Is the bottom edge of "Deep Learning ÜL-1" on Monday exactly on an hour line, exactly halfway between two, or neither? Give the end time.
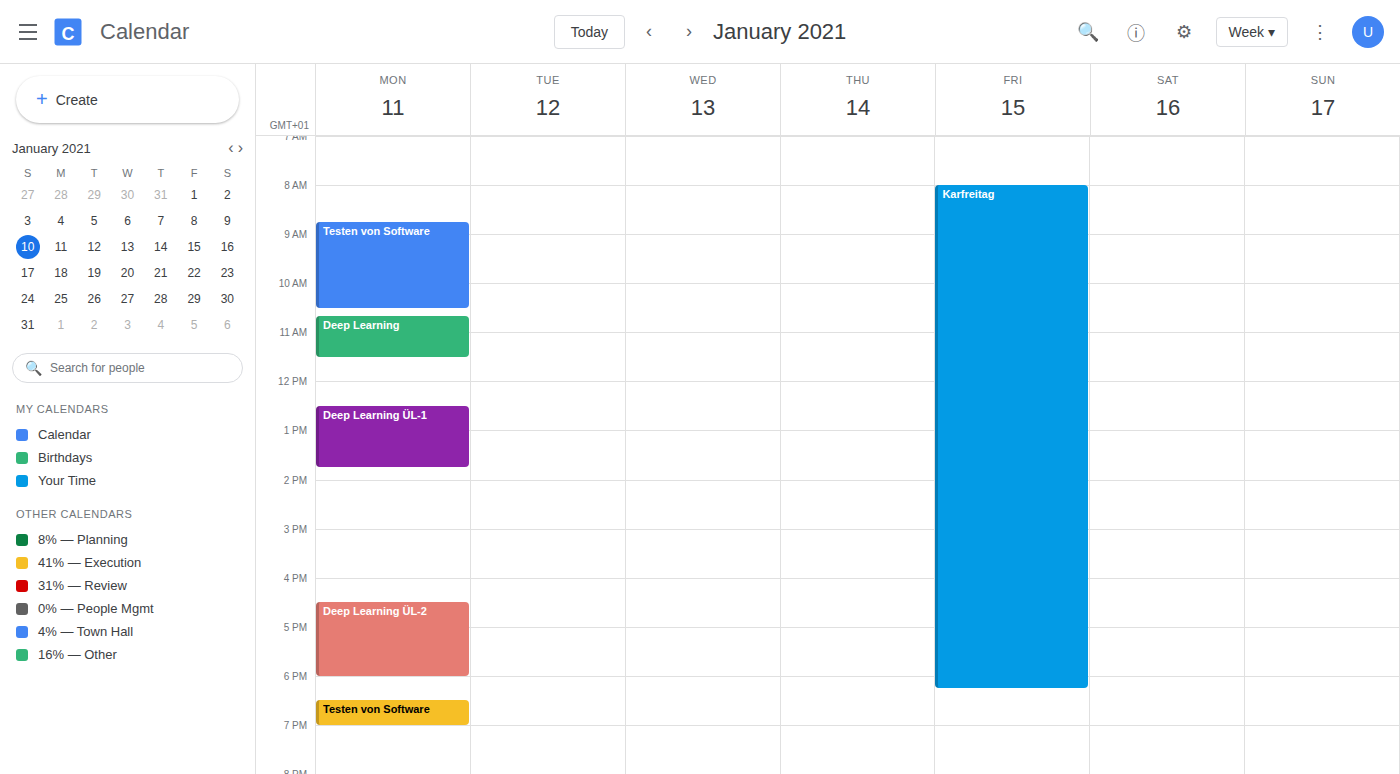
1:45 PM -- neither: three quarters of the way from the 1 PM line to the 2 PM line.